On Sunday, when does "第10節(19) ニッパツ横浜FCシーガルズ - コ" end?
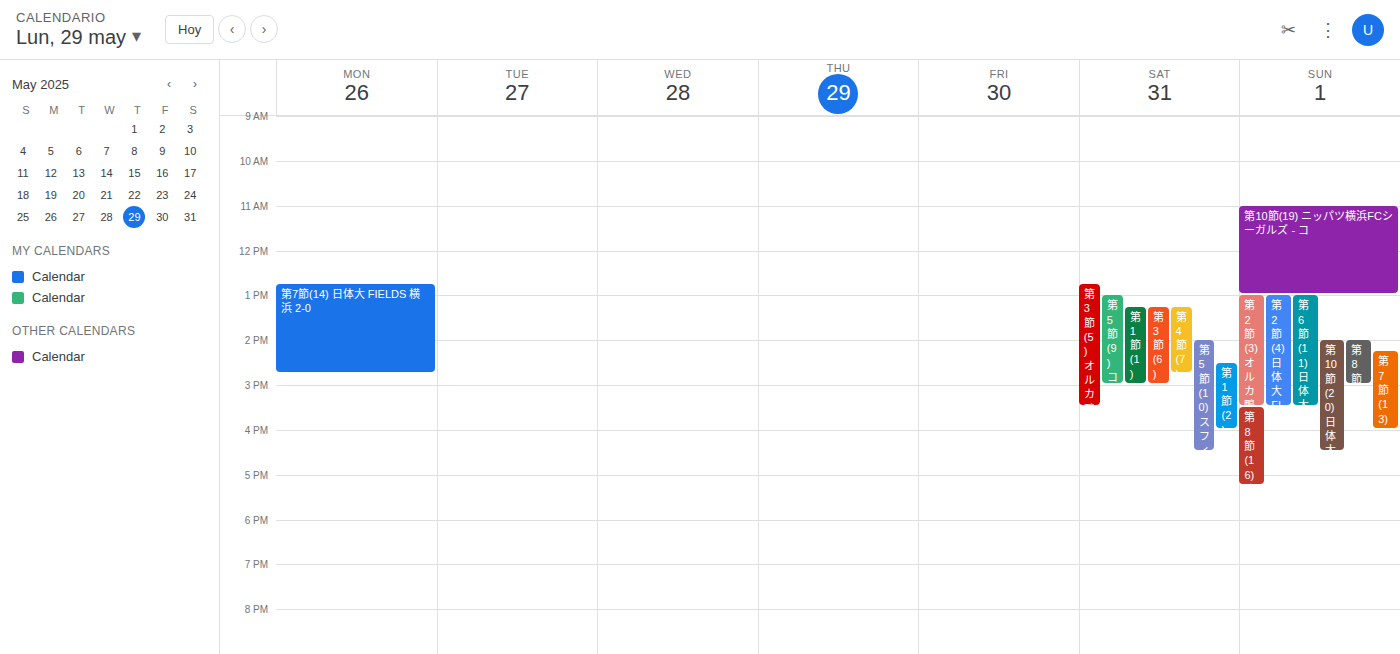
1:00 PM